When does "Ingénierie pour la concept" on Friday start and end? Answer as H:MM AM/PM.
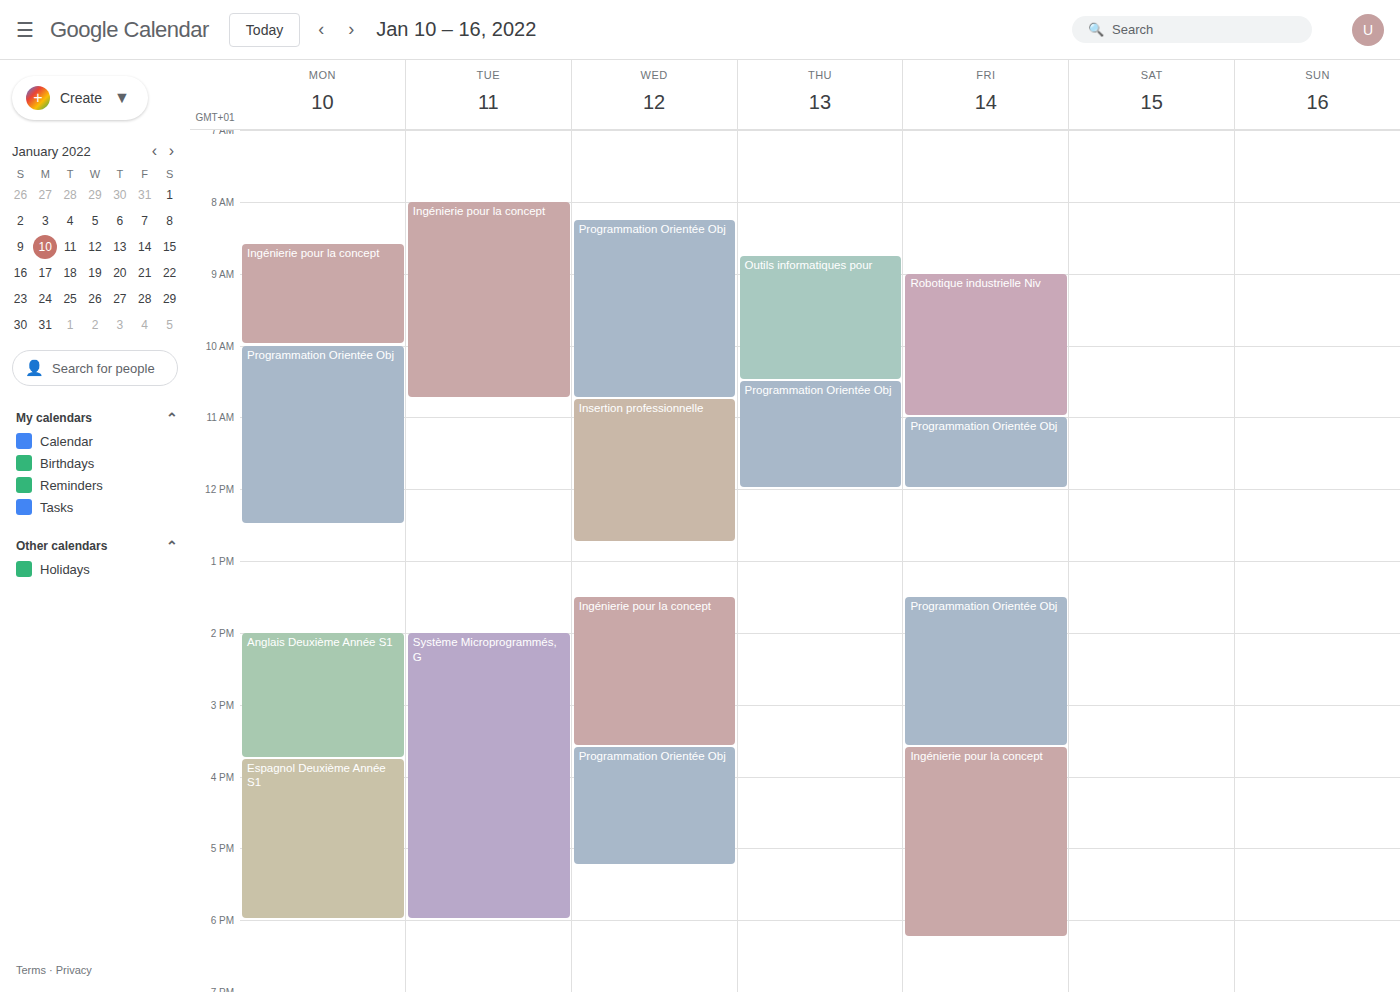
3:35 PM to 6:15 PM